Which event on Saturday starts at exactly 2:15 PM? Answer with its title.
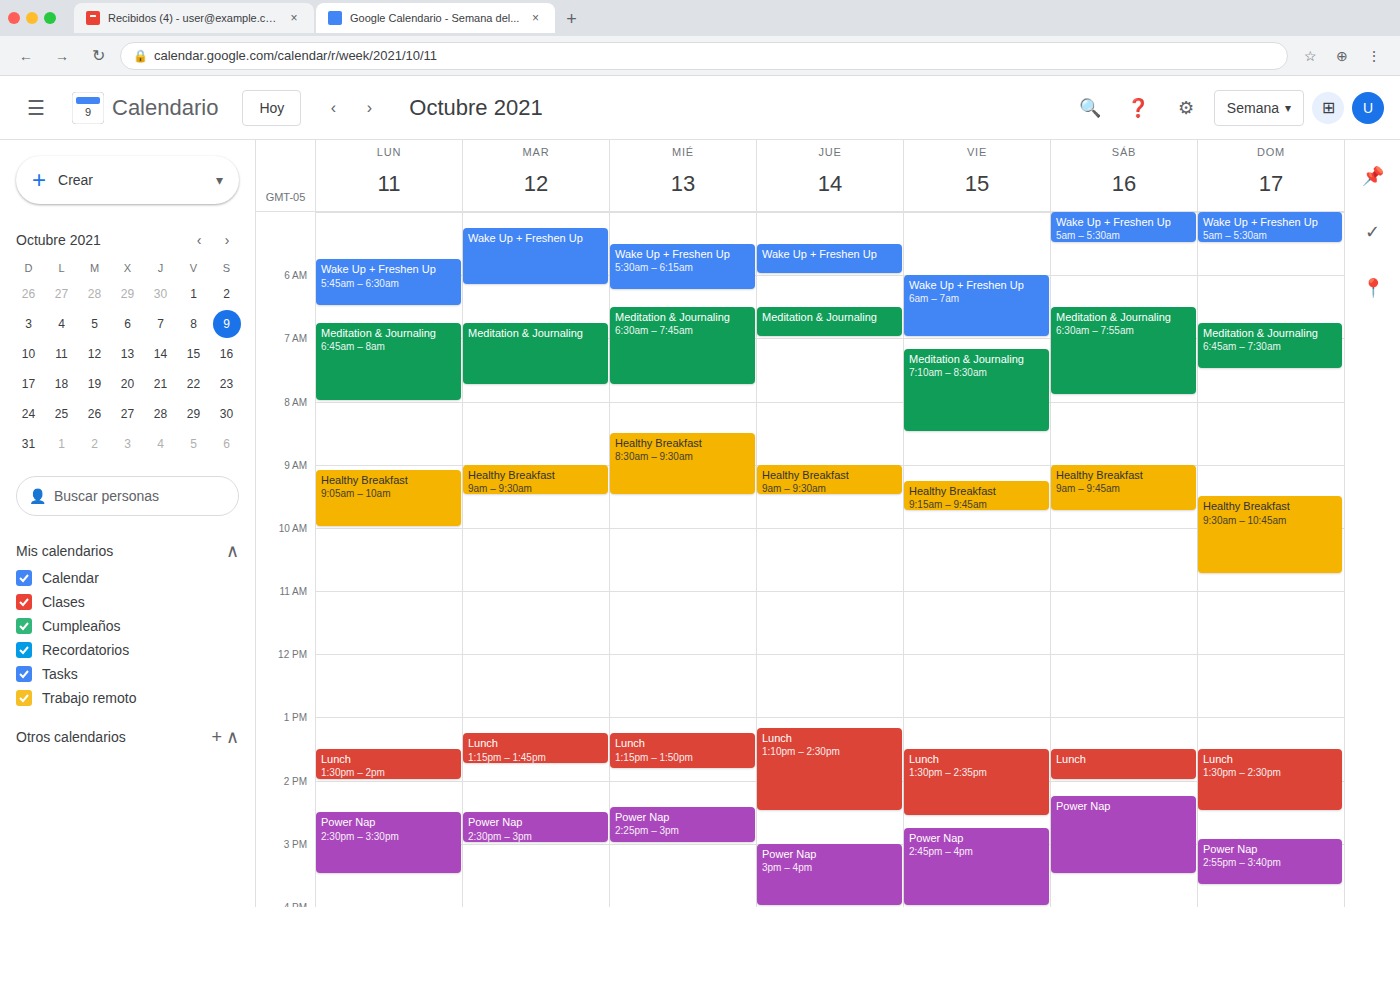
"Power Nap"